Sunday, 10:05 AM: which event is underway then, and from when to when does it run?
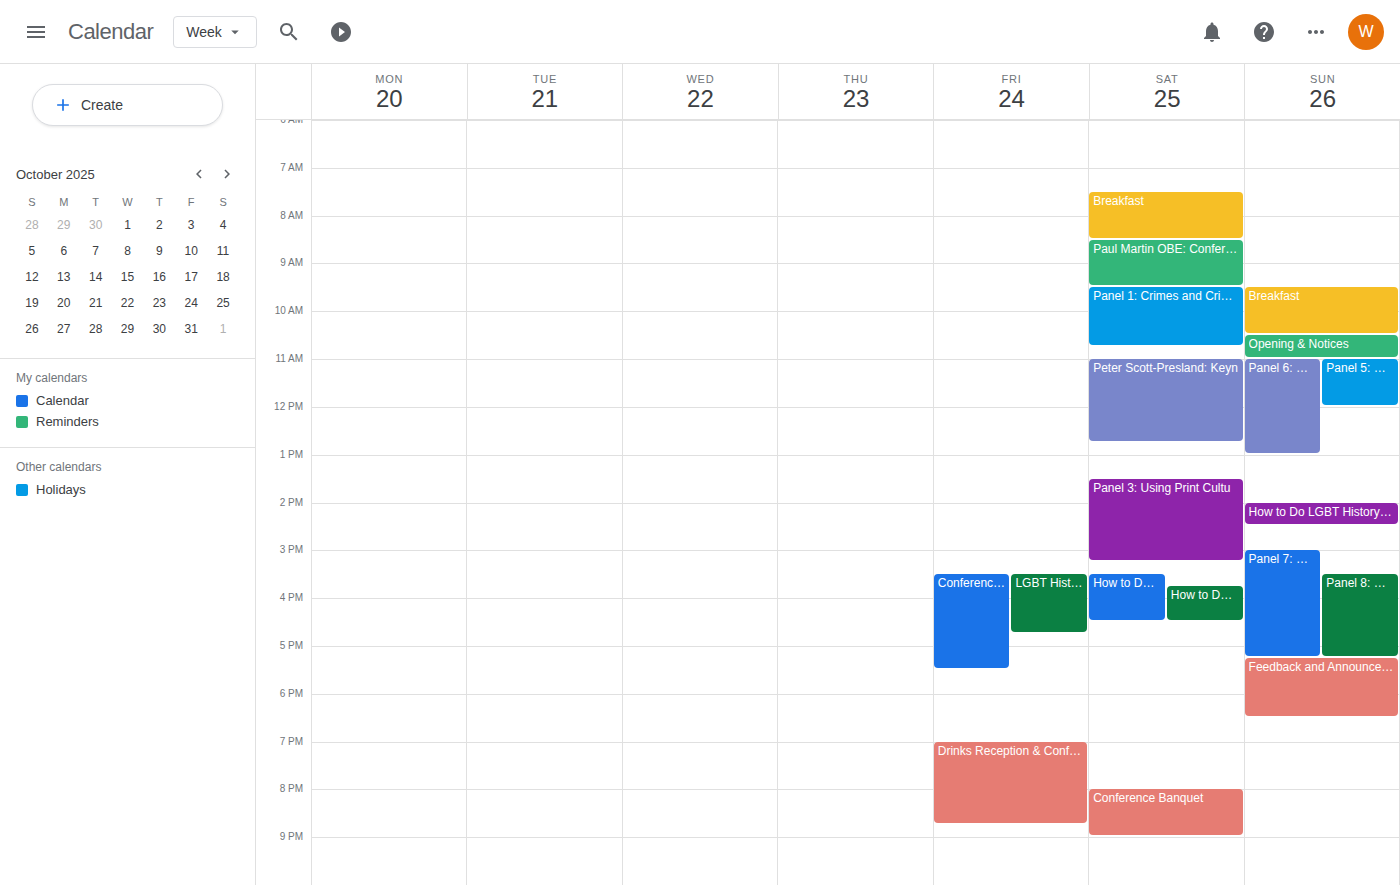
"Breakfast", 9:30 AM to 10:30 AM